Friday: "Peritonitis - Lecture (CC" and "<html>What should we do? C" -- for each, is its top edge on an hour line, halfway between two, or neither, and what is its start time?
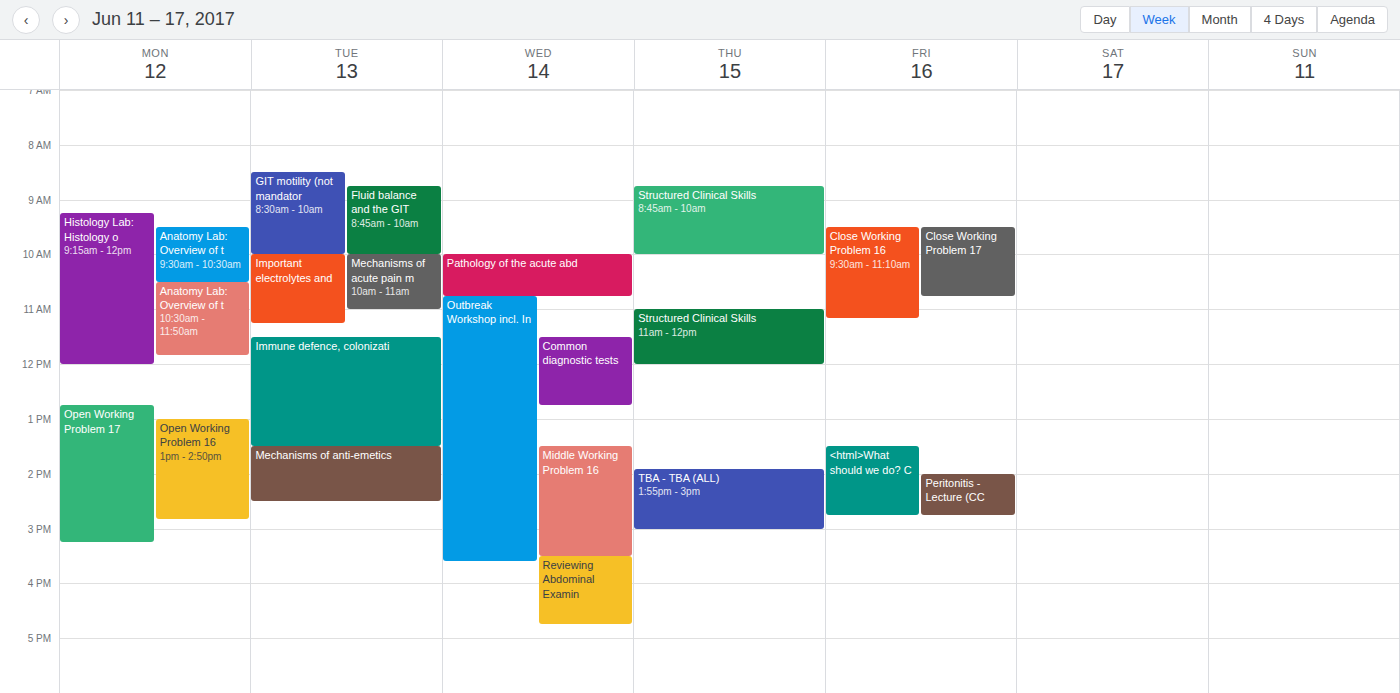
"Peritonitis - Lecture (CC": 2:00 PM, exactly on the 2 PM line. "<html>What should we do? C": 1:30 PM, halfway between the 1 PM and 2 PM lines.